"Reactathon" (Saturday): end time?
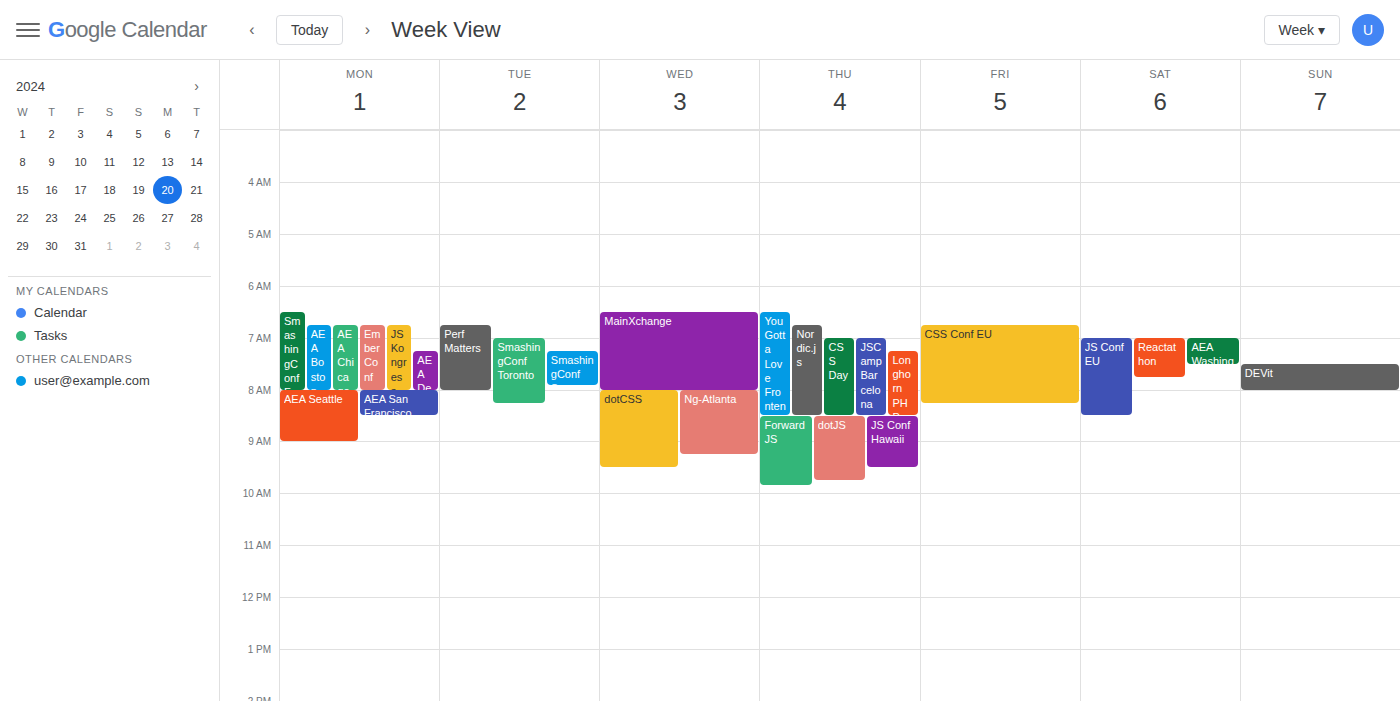
7:45 AM